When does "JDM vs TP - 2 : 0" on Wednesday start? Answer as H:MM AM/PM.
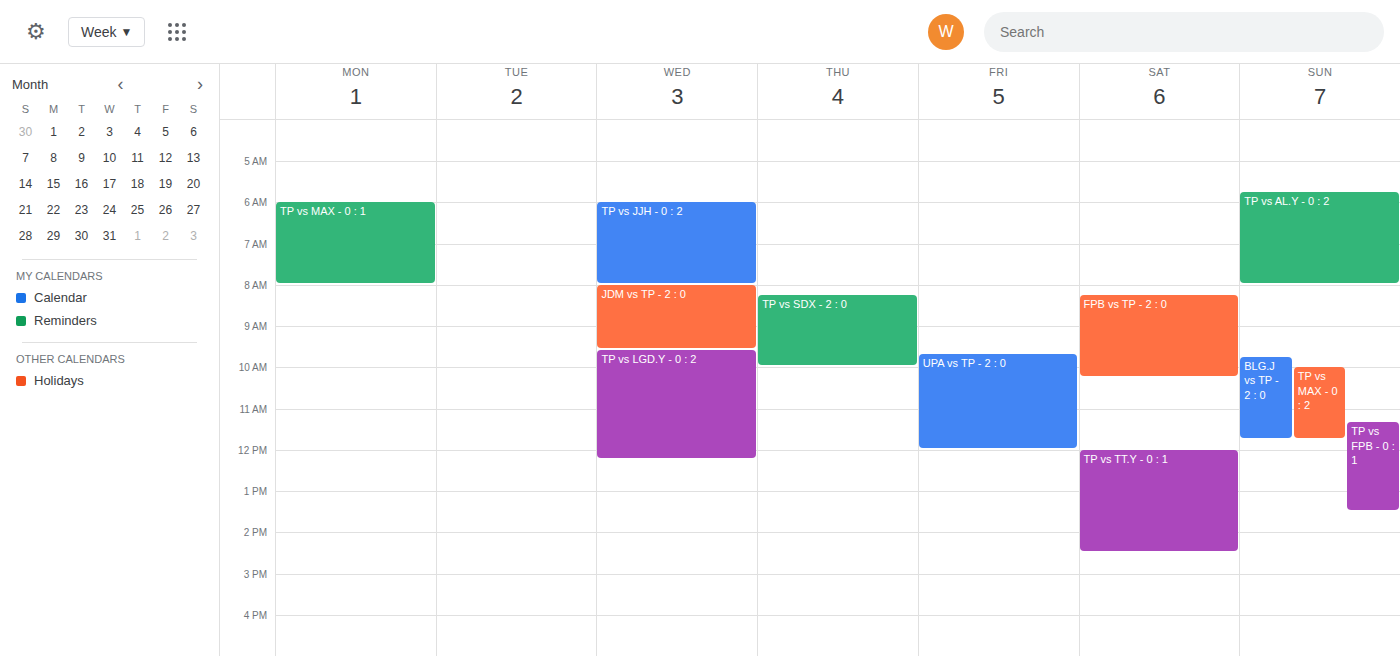
8:00 AM